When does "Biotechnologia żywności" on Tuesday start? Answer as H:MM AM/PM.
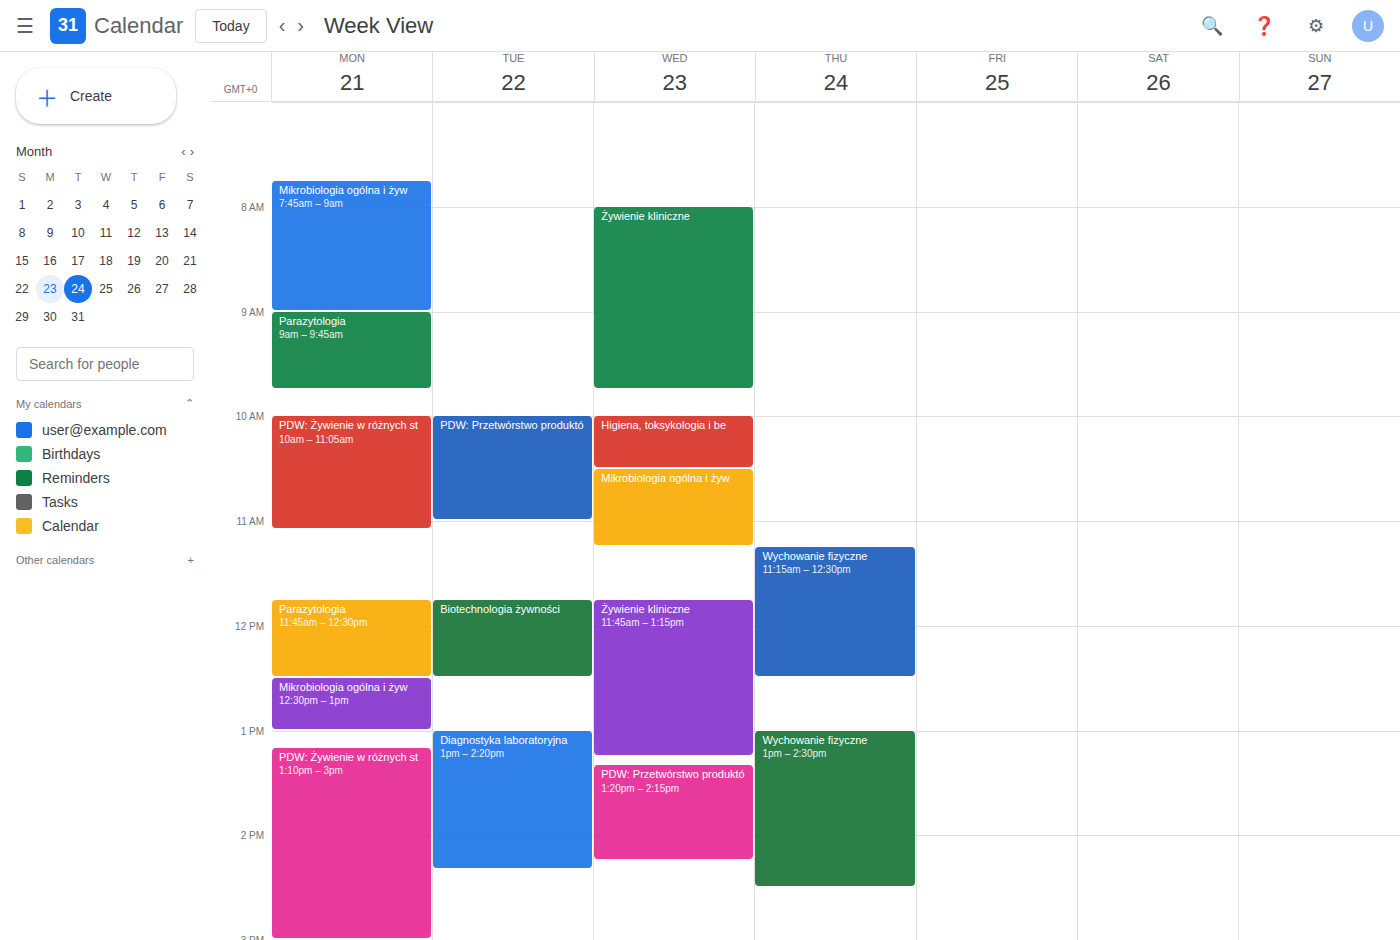
11:45 AM